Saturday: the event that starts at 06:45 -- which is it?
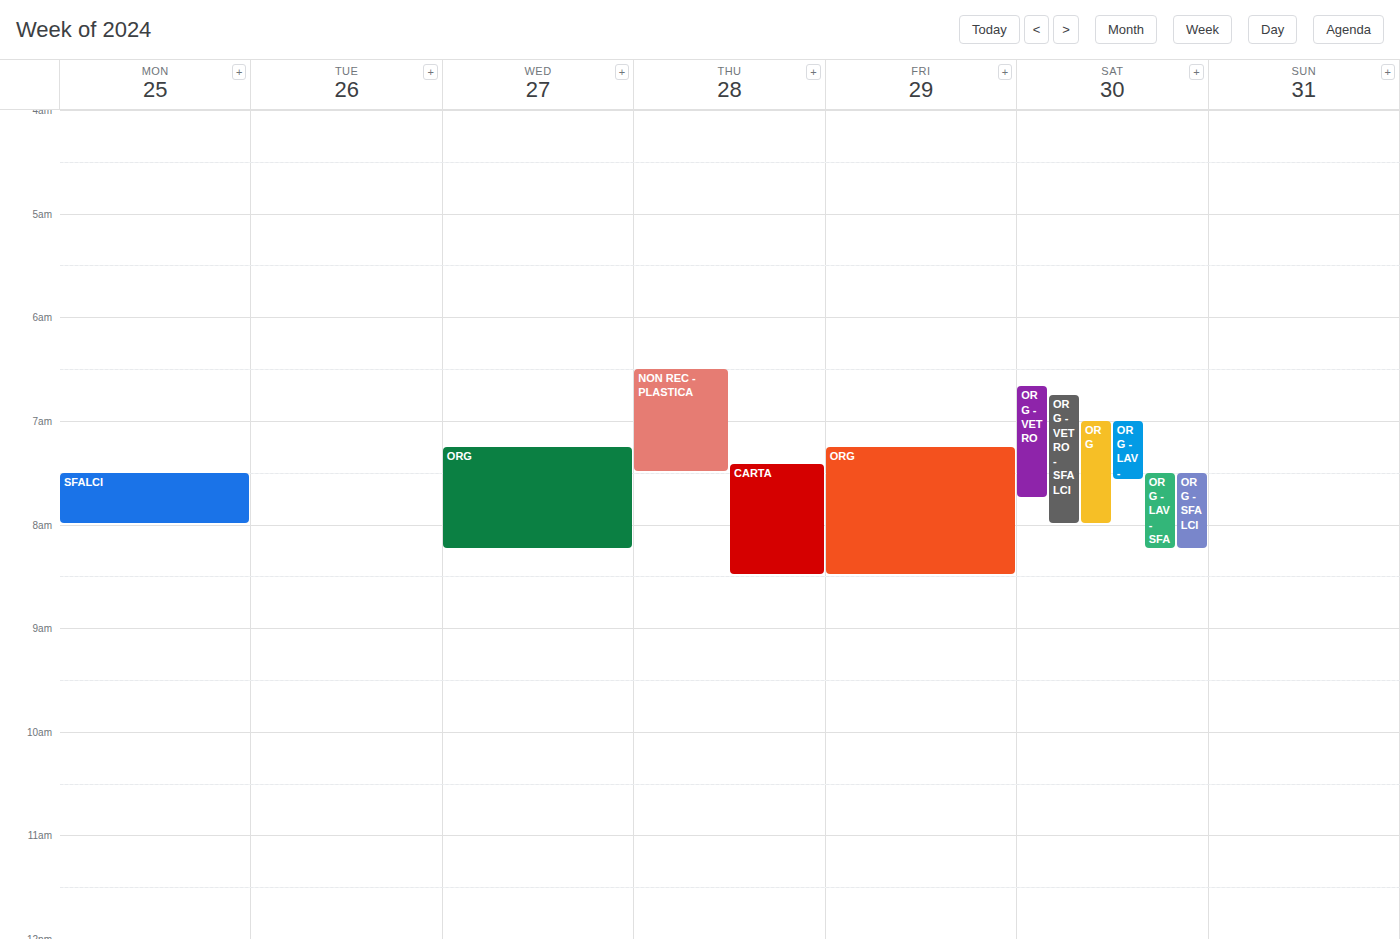
"ORG - VETRO - SFALCI"